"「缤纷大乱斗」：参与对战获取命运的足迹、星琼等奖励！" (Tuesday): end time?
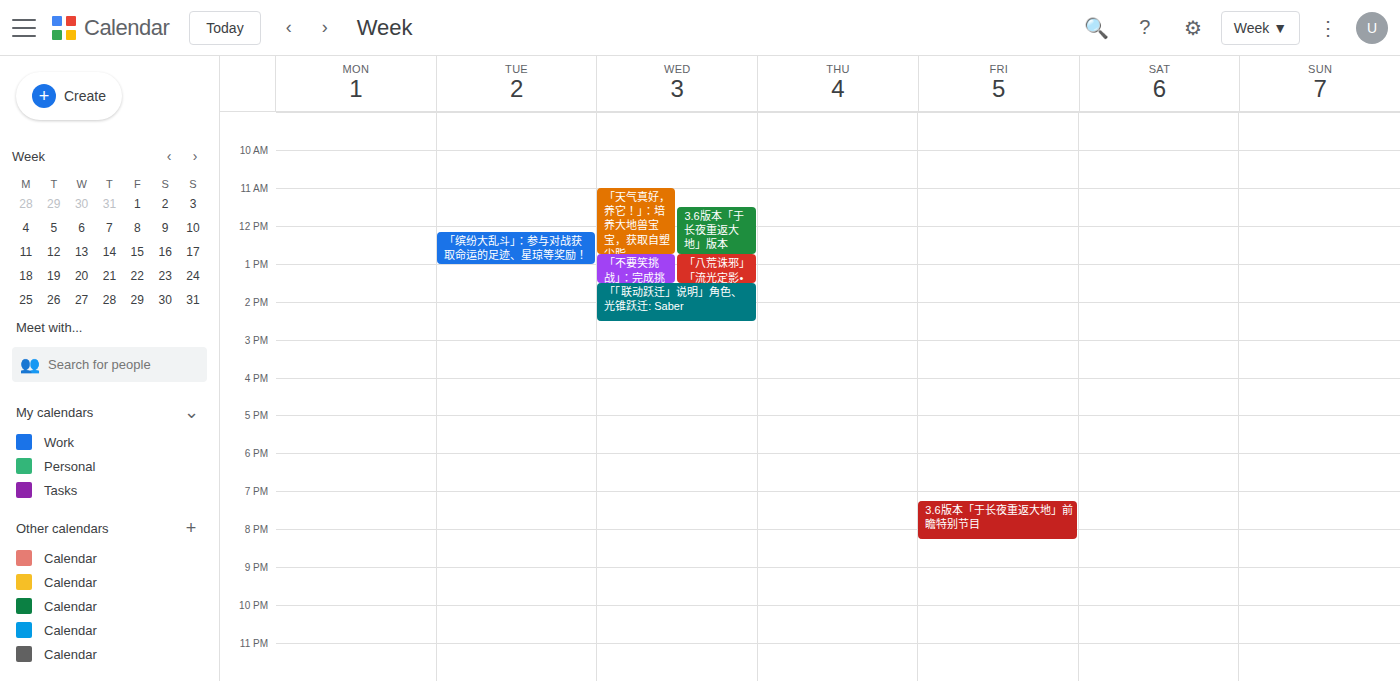
1:00 PM